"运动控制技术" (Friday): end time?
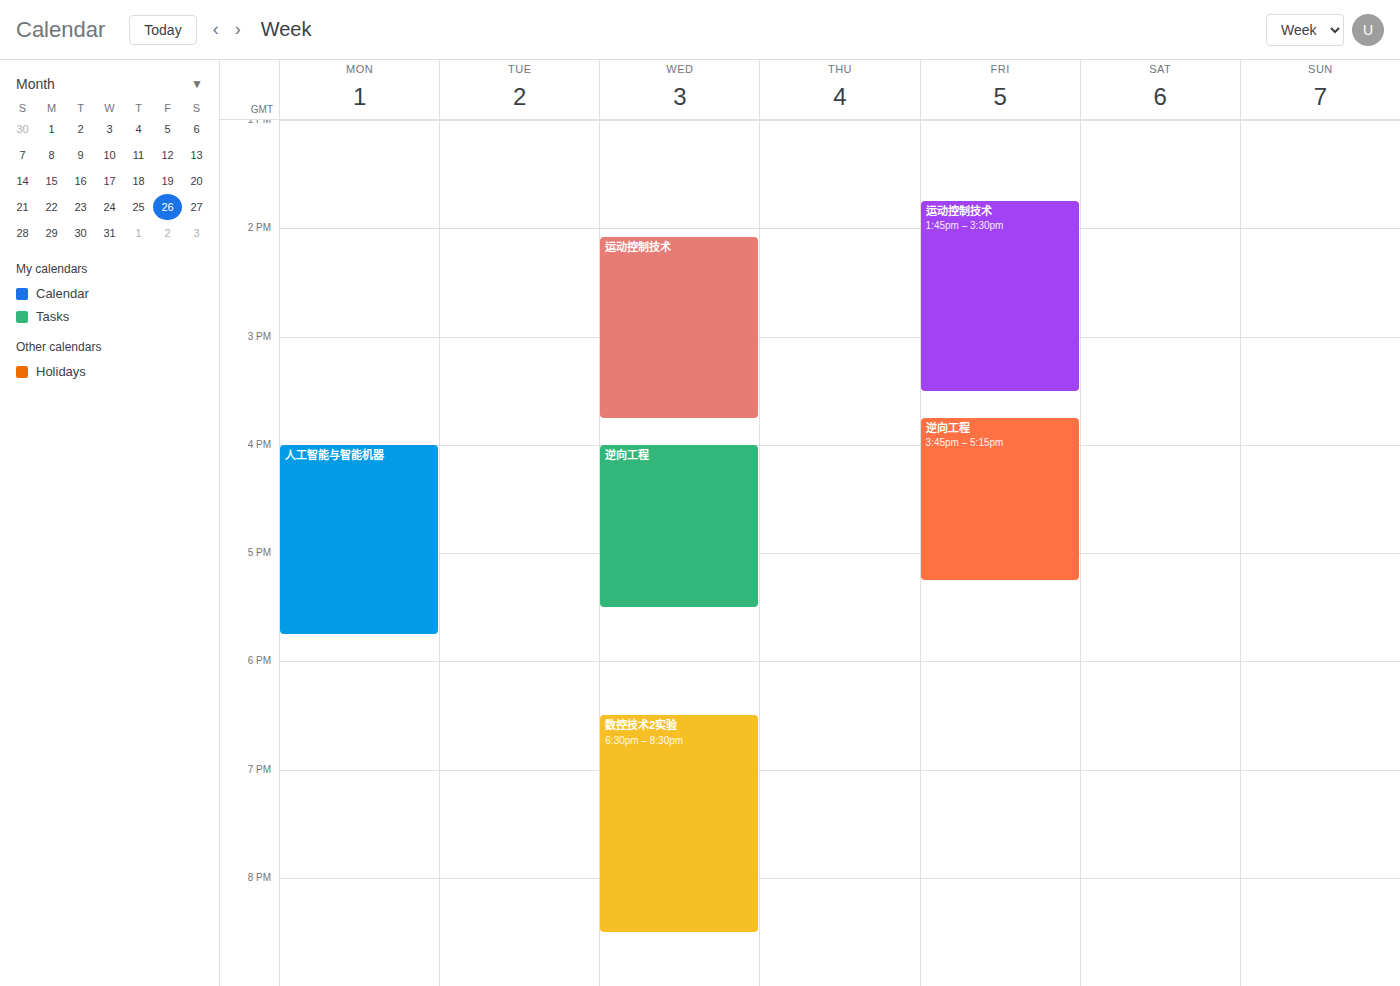
3:30 PM